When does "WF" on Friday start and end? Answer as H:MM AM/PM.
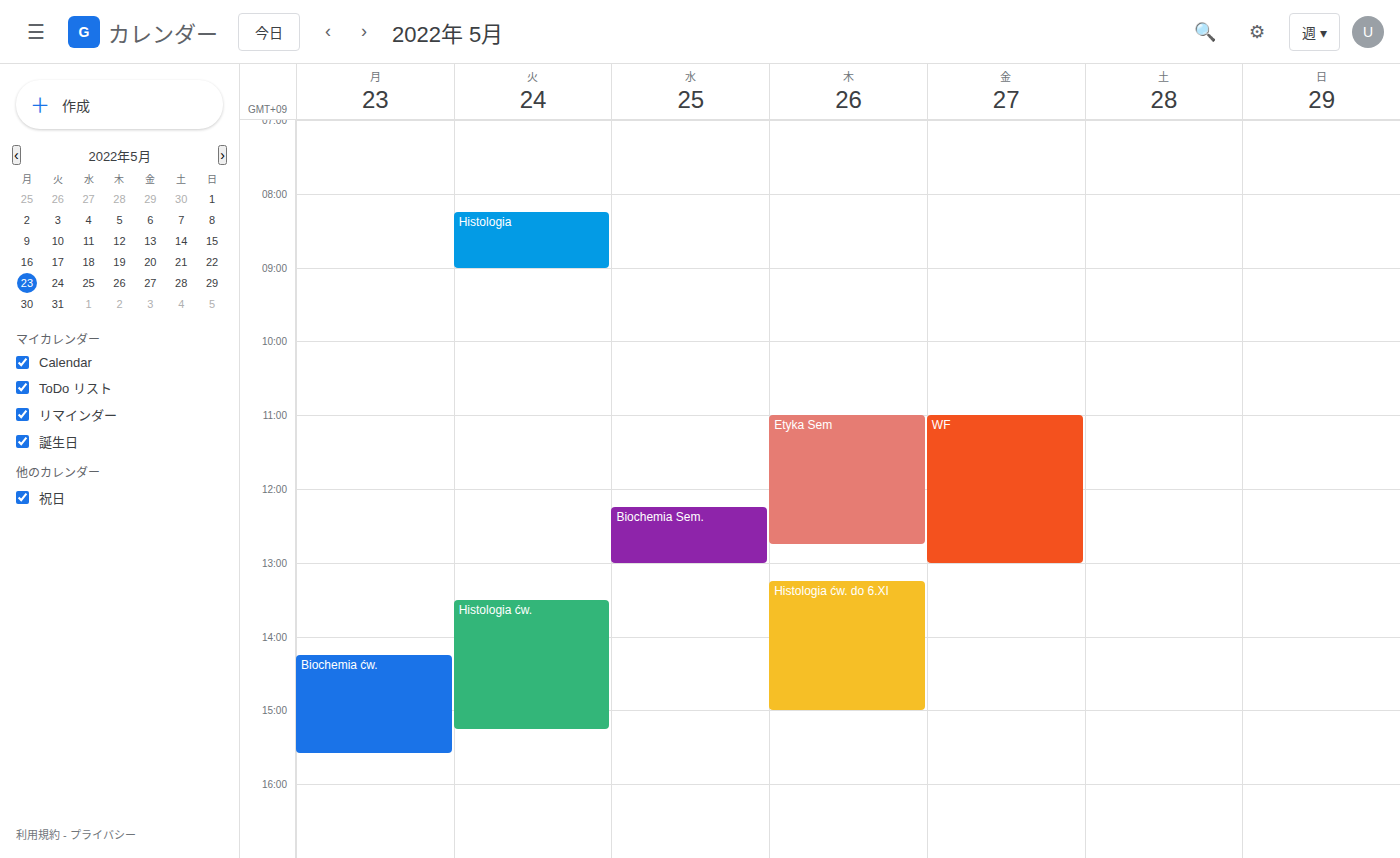
11:00 AM to 1:00 PM